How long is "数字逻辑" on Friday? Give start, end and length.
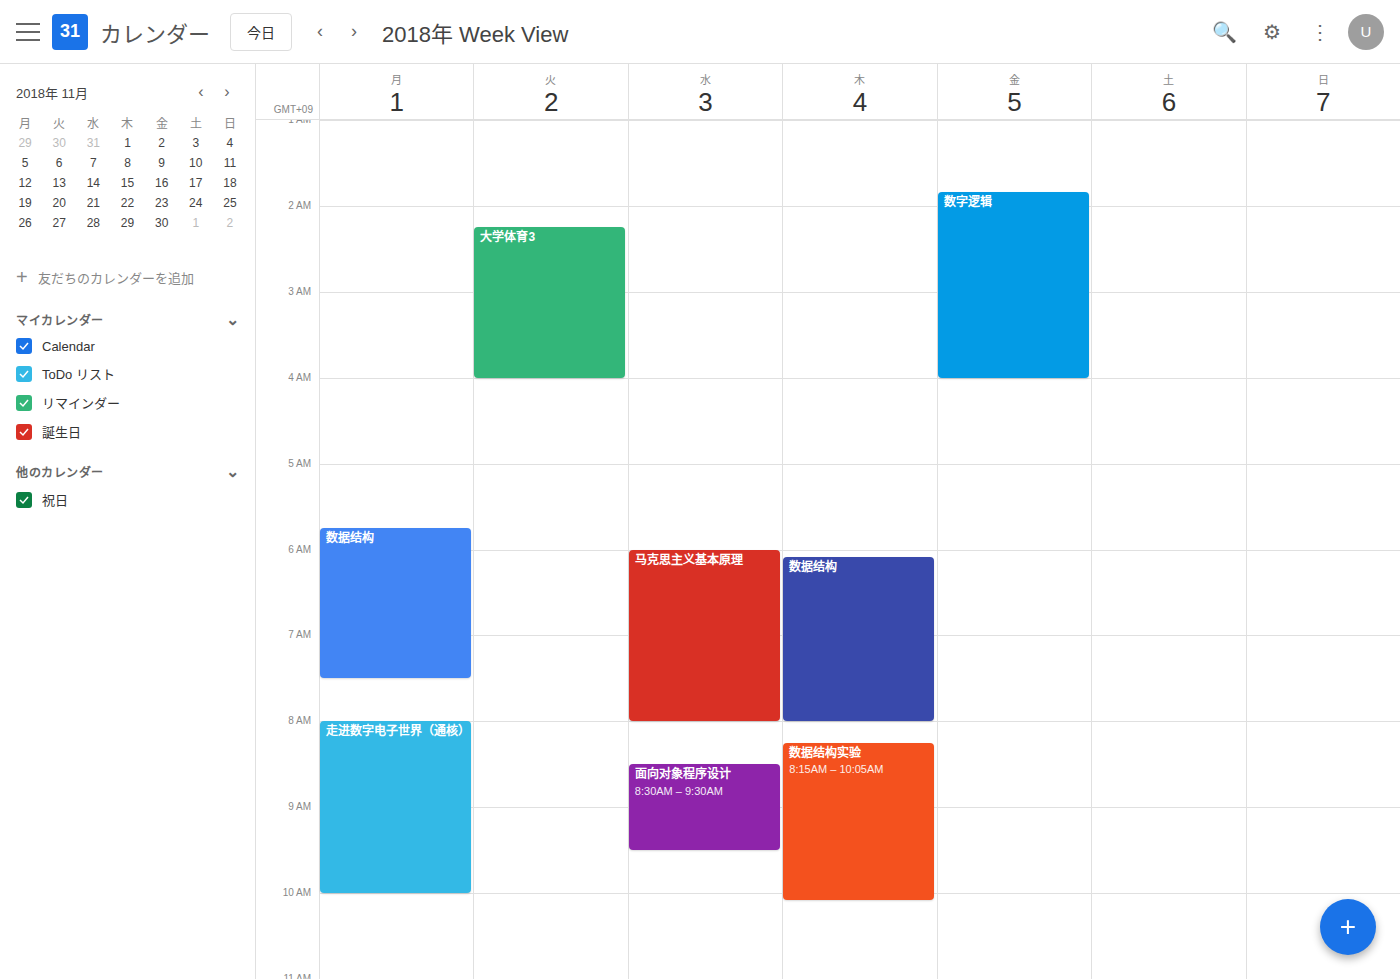
01:50 to 04:00, 2 hours 10 minutes